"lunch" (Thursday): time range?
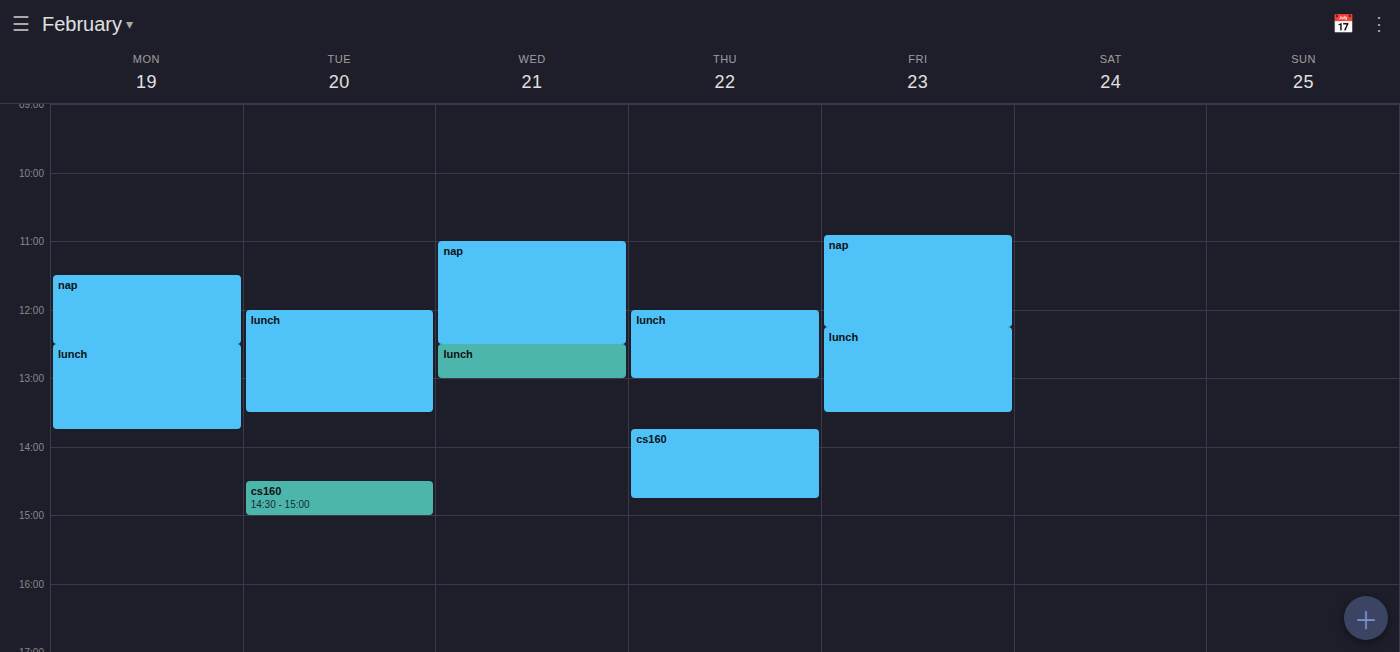
12:00 PM to 1:00 PM